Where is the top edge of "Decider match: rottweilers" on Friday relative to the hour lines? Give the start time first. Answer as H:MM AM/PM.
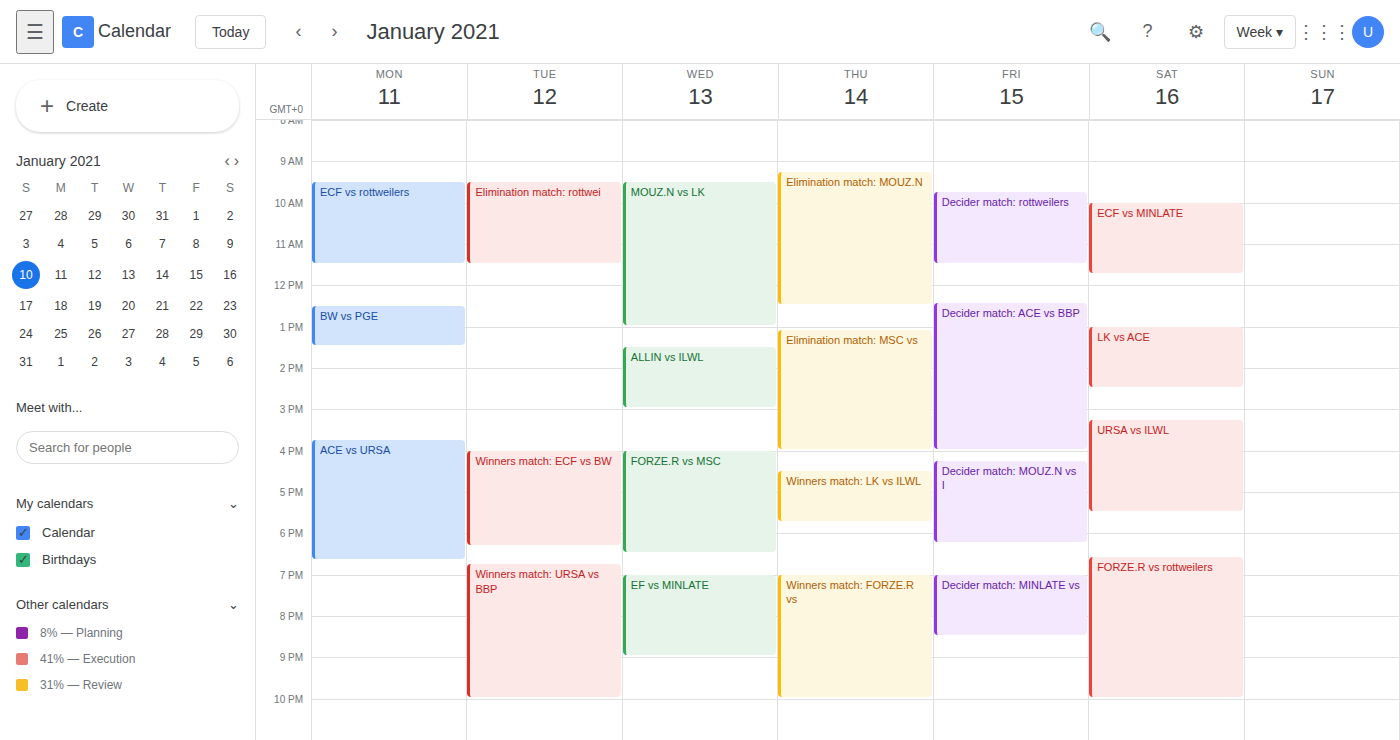
9:45 AM -- neither: three quarters of the way from the 9 AM line to the 10 AM line.